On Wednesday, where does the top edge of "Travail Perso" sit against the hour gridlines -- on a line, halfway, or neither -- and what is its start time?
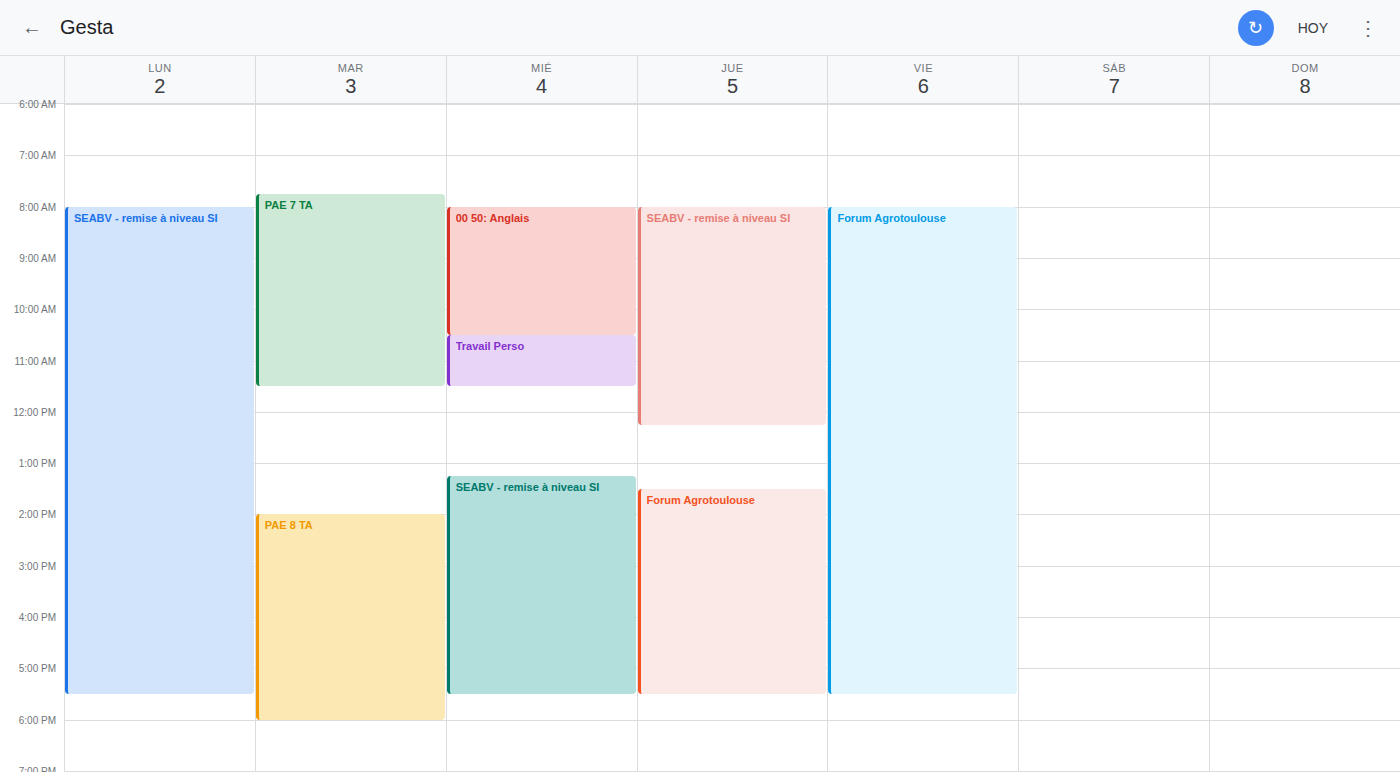
10:30 -- halfway between the 10:00 and 11:00 lines.